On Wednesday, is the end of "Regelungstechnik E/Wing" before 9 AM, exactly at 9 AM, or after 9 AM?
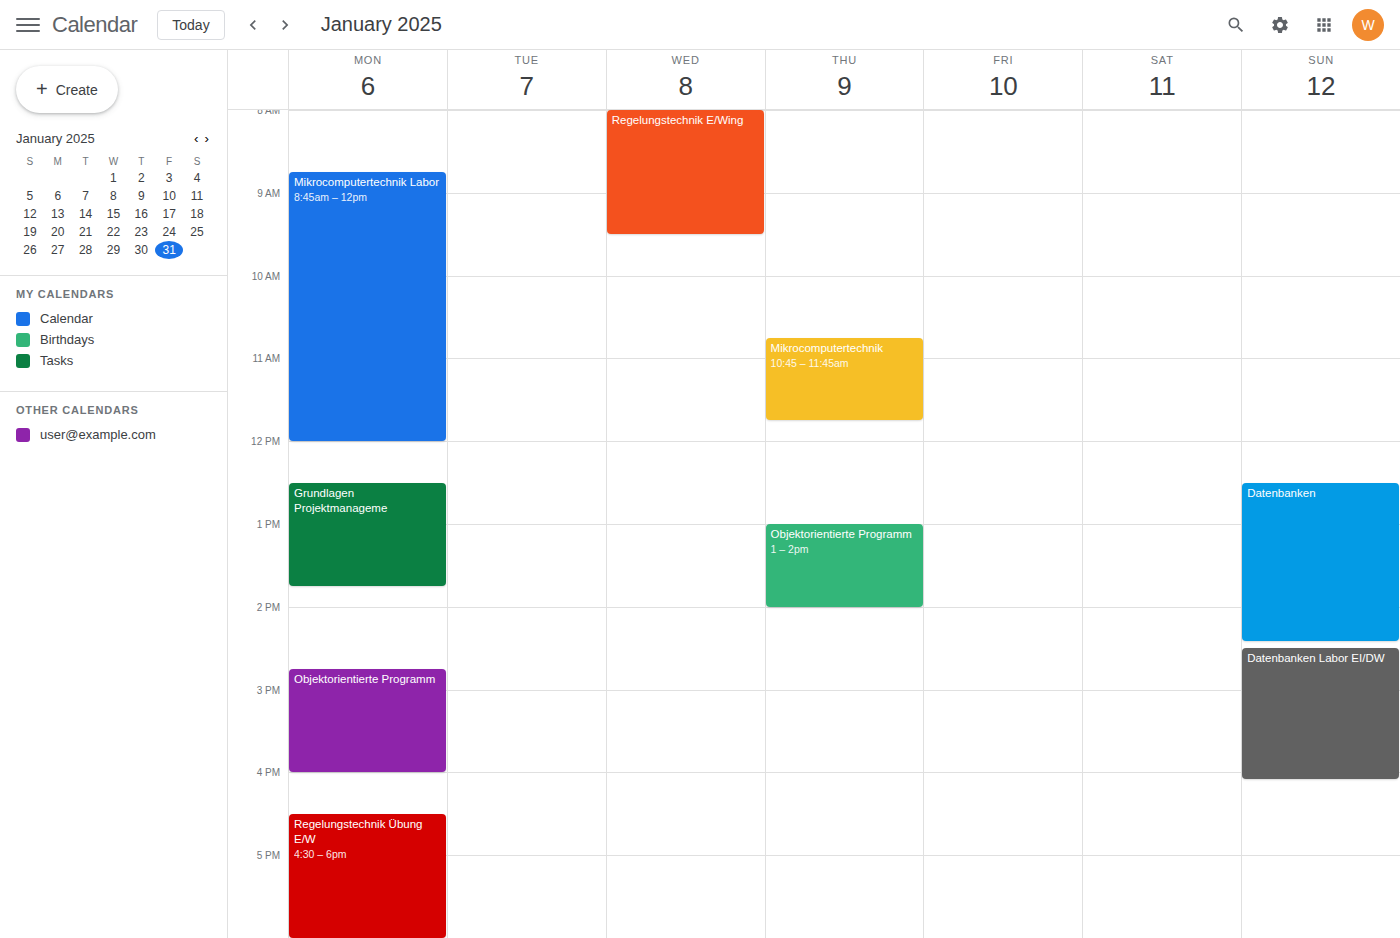
9:30 AM -- after 9 AM, 30 minutes below the 9 AM line.